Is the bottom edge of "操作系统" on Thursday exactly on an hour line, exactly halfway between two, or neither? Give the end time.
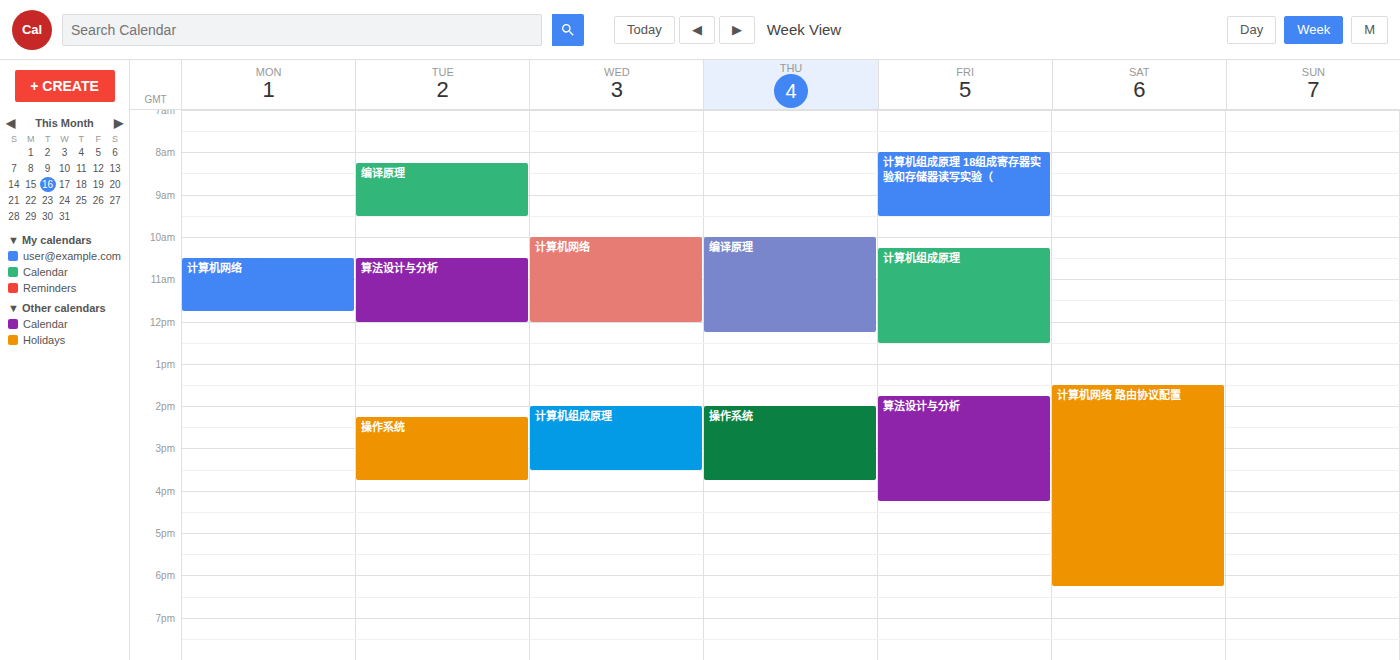
3:45 PM -- neither: three quarters of the way from the 3 PM line to the 4 PM line.